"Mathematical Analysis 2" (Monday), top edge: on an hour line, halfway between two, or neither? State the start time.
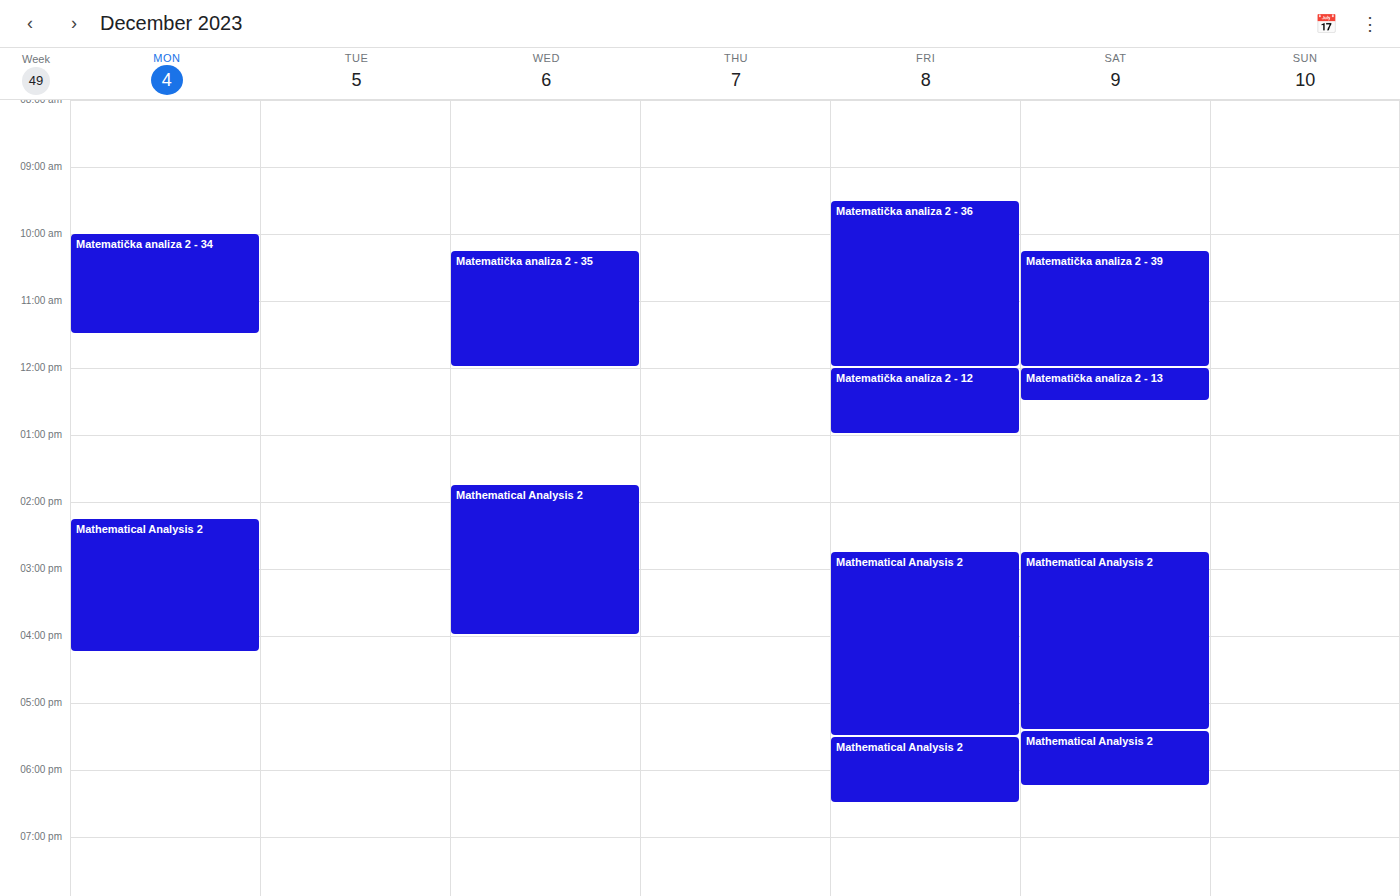
14:15 -- neither: a quarter of the way from the 14:00 line to the 15:00 line.